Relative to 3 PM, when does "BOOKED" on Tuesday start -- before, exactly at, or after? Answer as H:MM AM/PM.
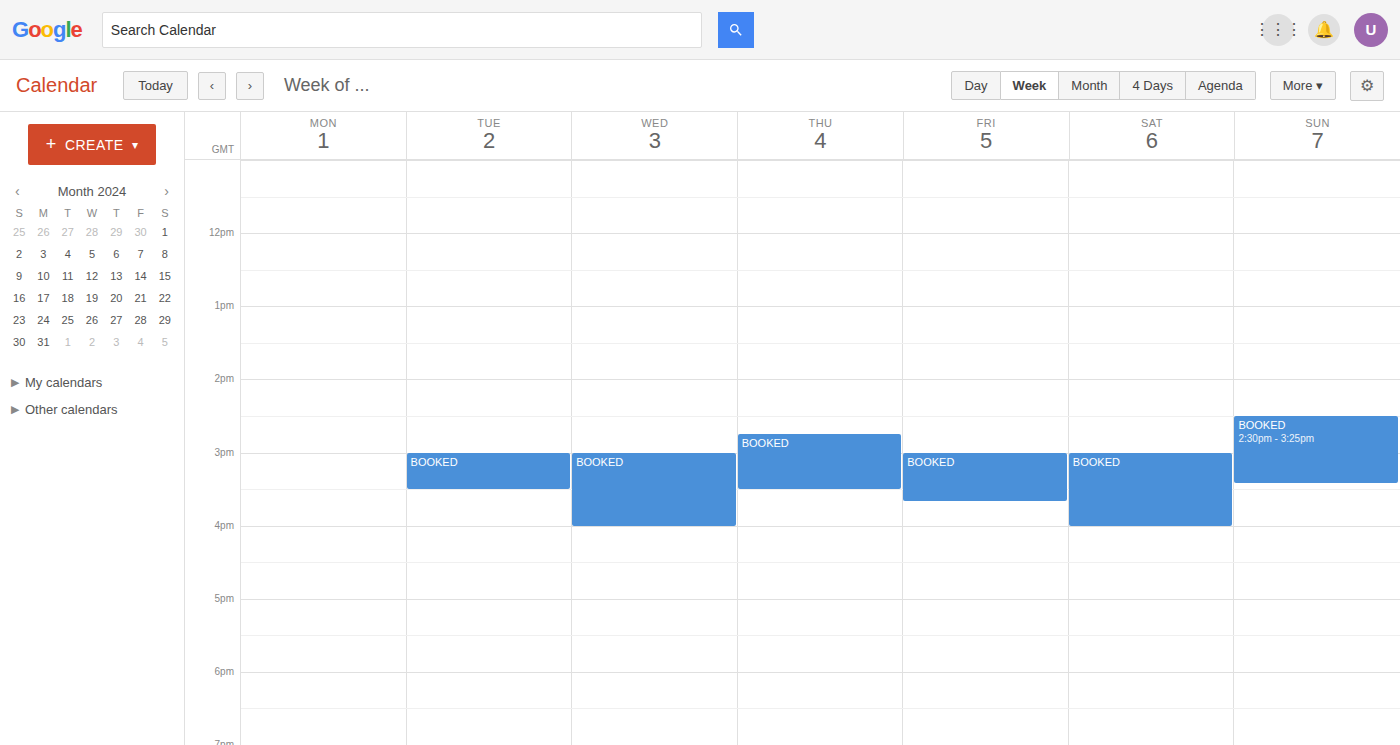
3:00 PM -- exactly at 3 PM, on the 3 PM line.